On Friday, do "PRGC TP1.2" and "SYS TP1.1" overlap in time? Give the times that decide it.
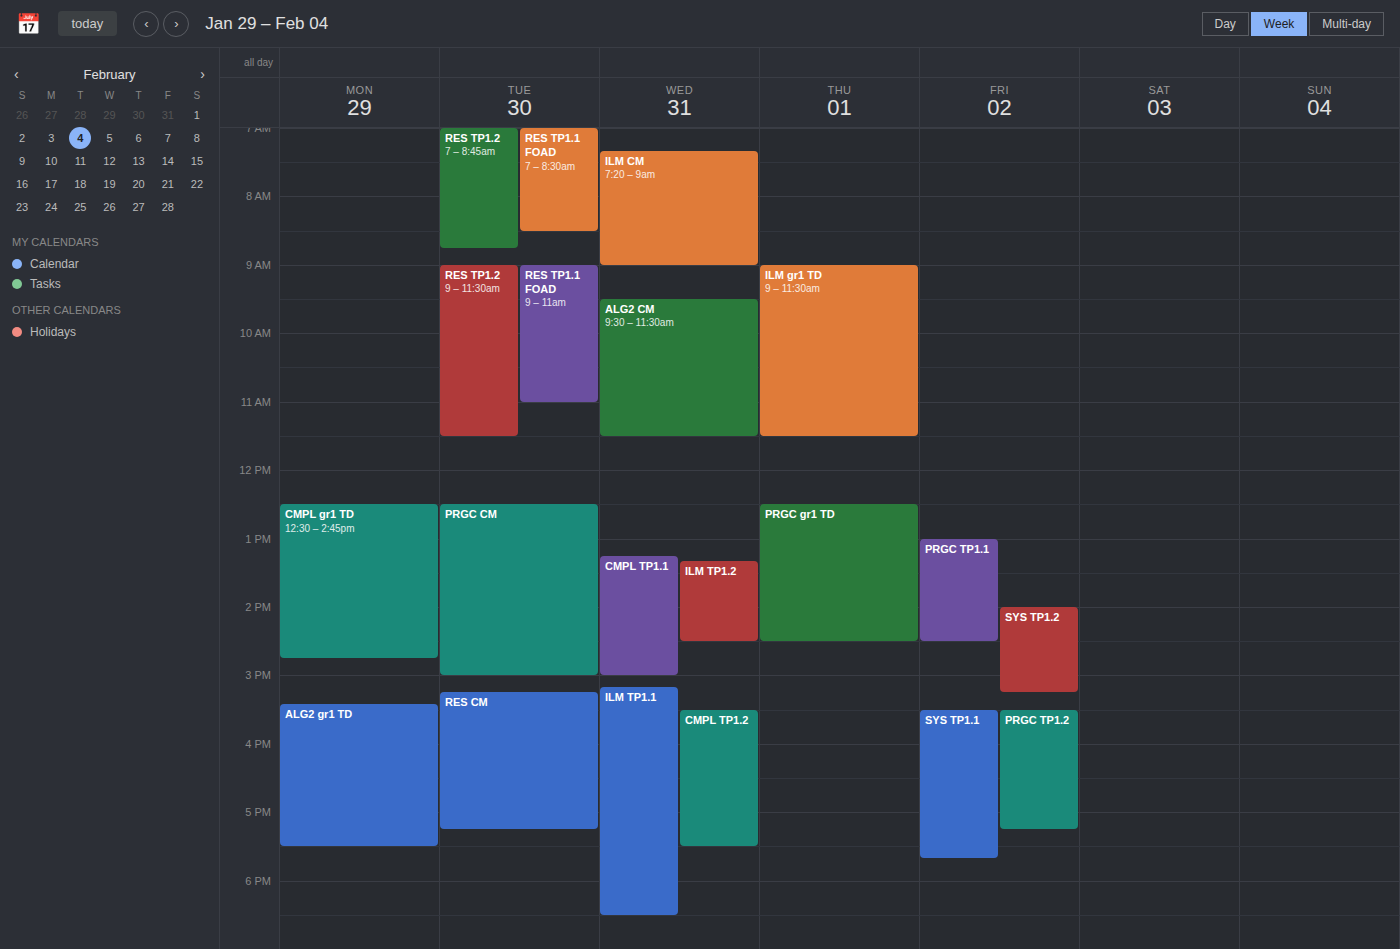
"PRGC TP1.2" runs 3:30 PM to 5:15 PM, inside "SYS TP1.1" -- they overlap.